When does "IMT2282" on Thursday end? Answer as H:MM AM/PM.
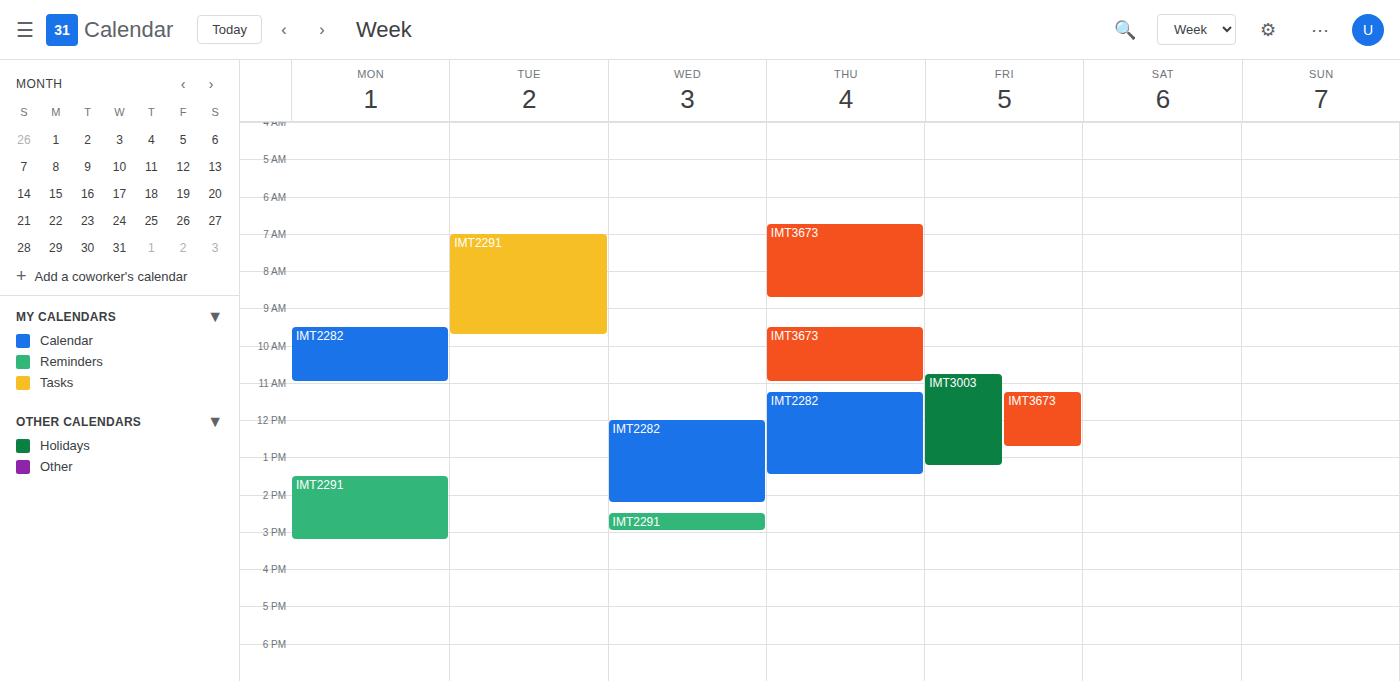
1:30 PM